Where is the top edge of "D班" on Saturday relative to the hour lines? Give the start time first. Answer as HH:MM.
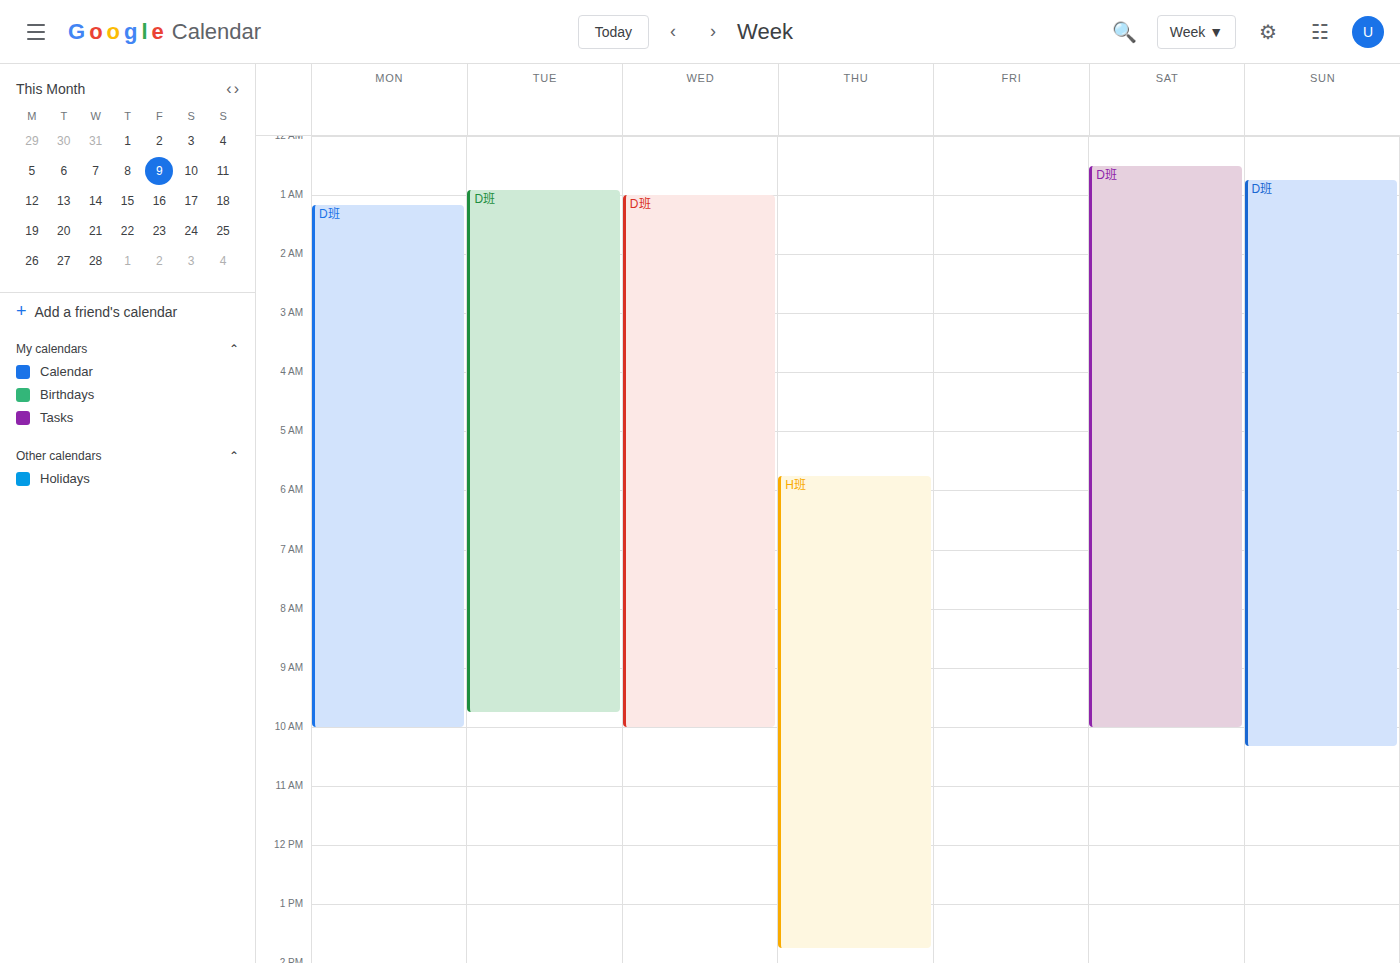
00:30 -- halfway between the 00:00 and 01:00 lines.